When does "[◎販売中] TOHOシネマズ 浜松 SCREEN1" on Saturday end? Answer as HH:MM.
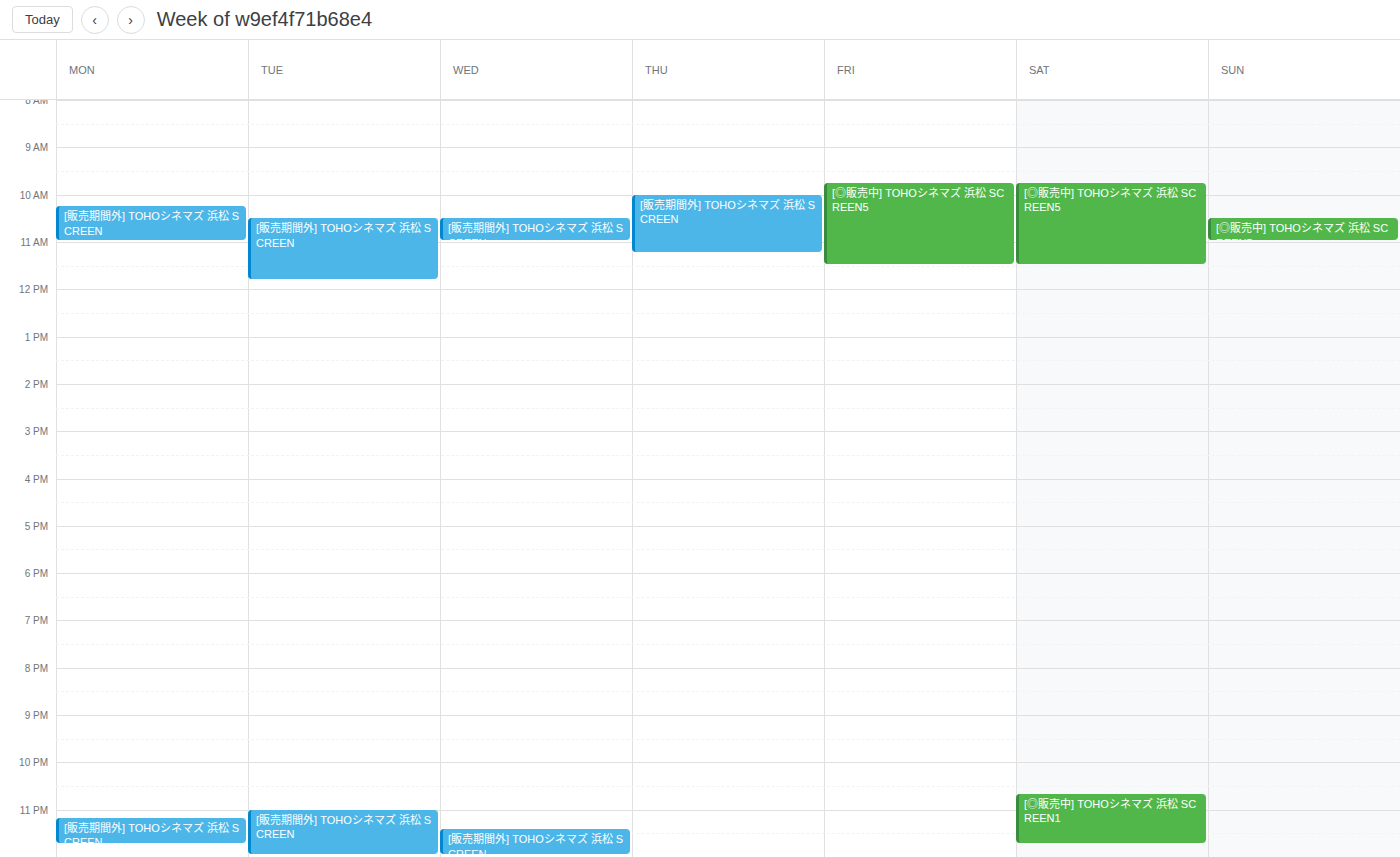
23:45